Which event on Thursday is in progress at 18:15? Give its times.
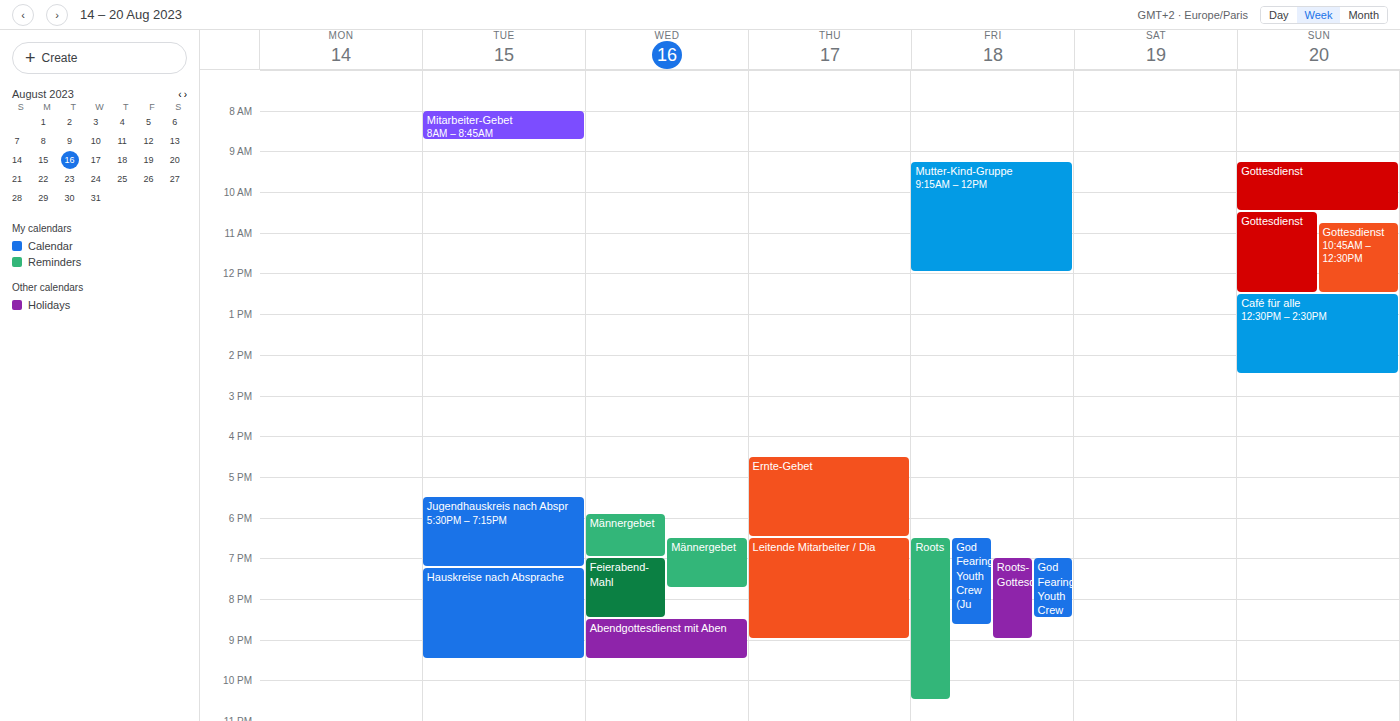
"Ernte-Gebet", 16:30 to 18:30